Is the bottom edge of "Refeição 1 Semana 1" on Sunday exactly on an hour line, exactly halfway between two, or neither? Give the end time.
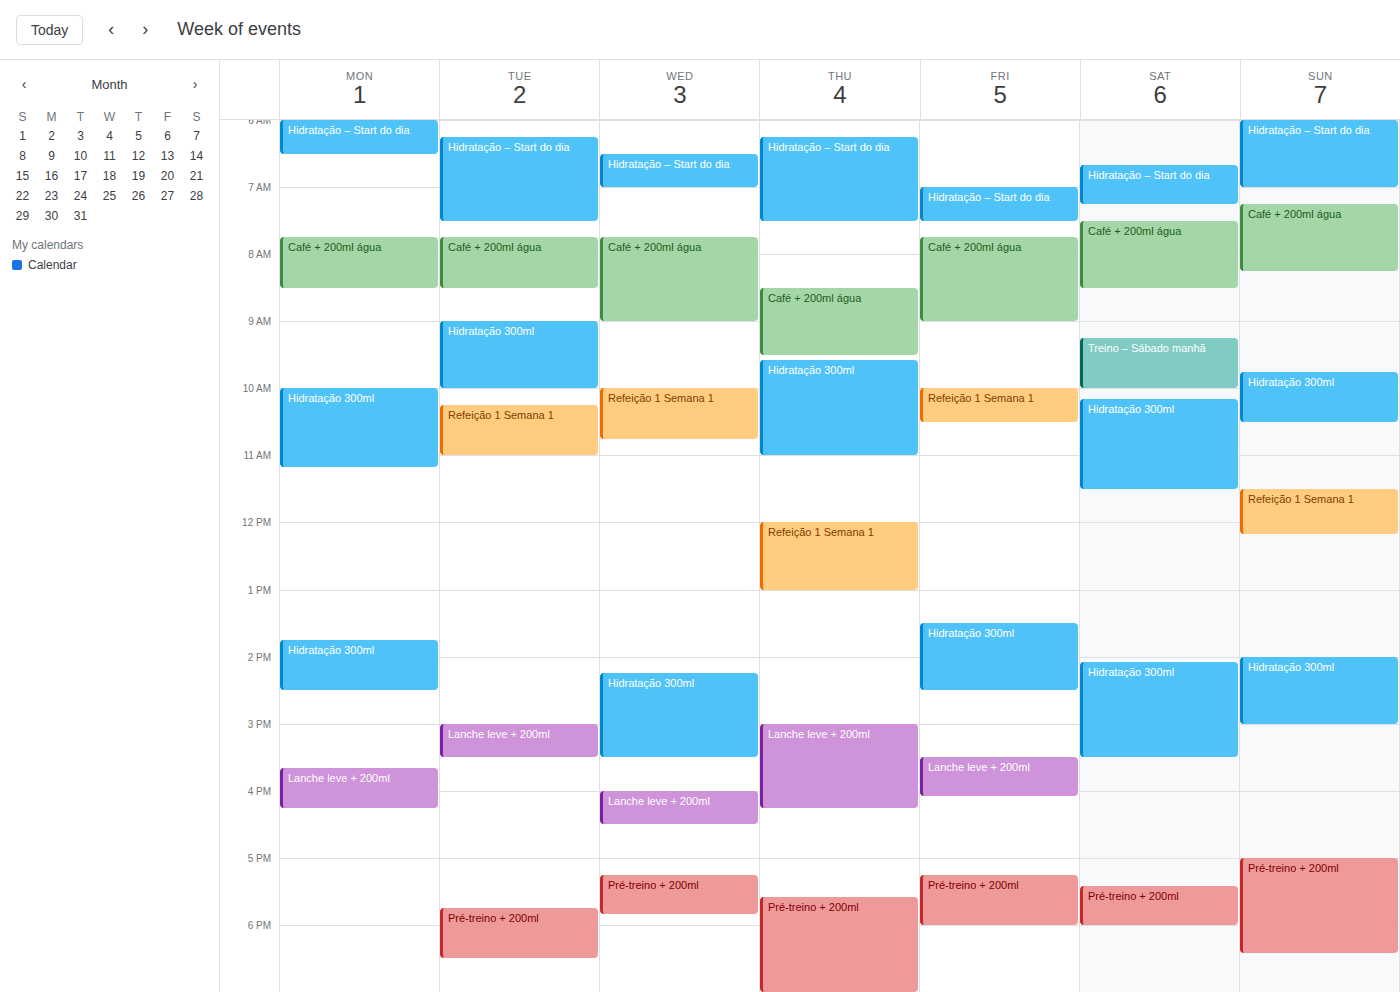
12:10 PM -- neither: 10 minutes below the 12 PM line and 50 minutes above the 1 PM line.